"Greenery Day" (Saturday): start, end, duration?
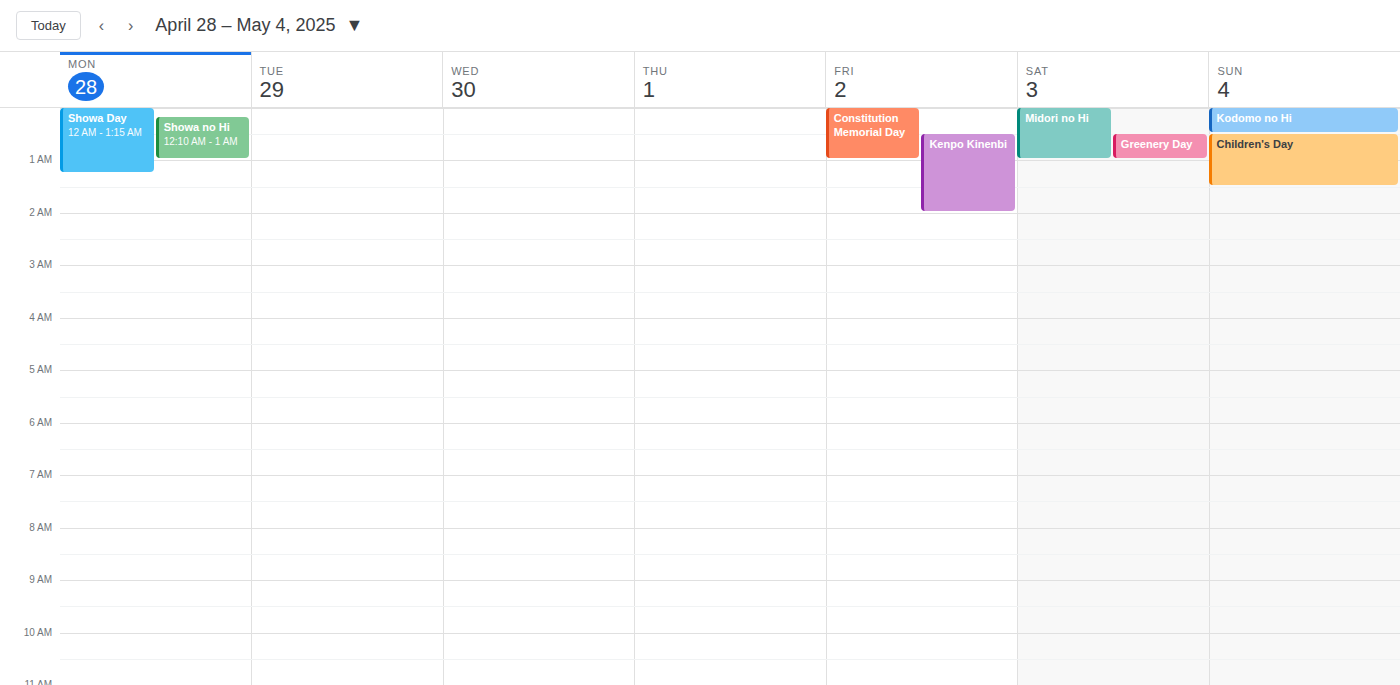
12:30 AM to 1:00 AM, 30 minutes